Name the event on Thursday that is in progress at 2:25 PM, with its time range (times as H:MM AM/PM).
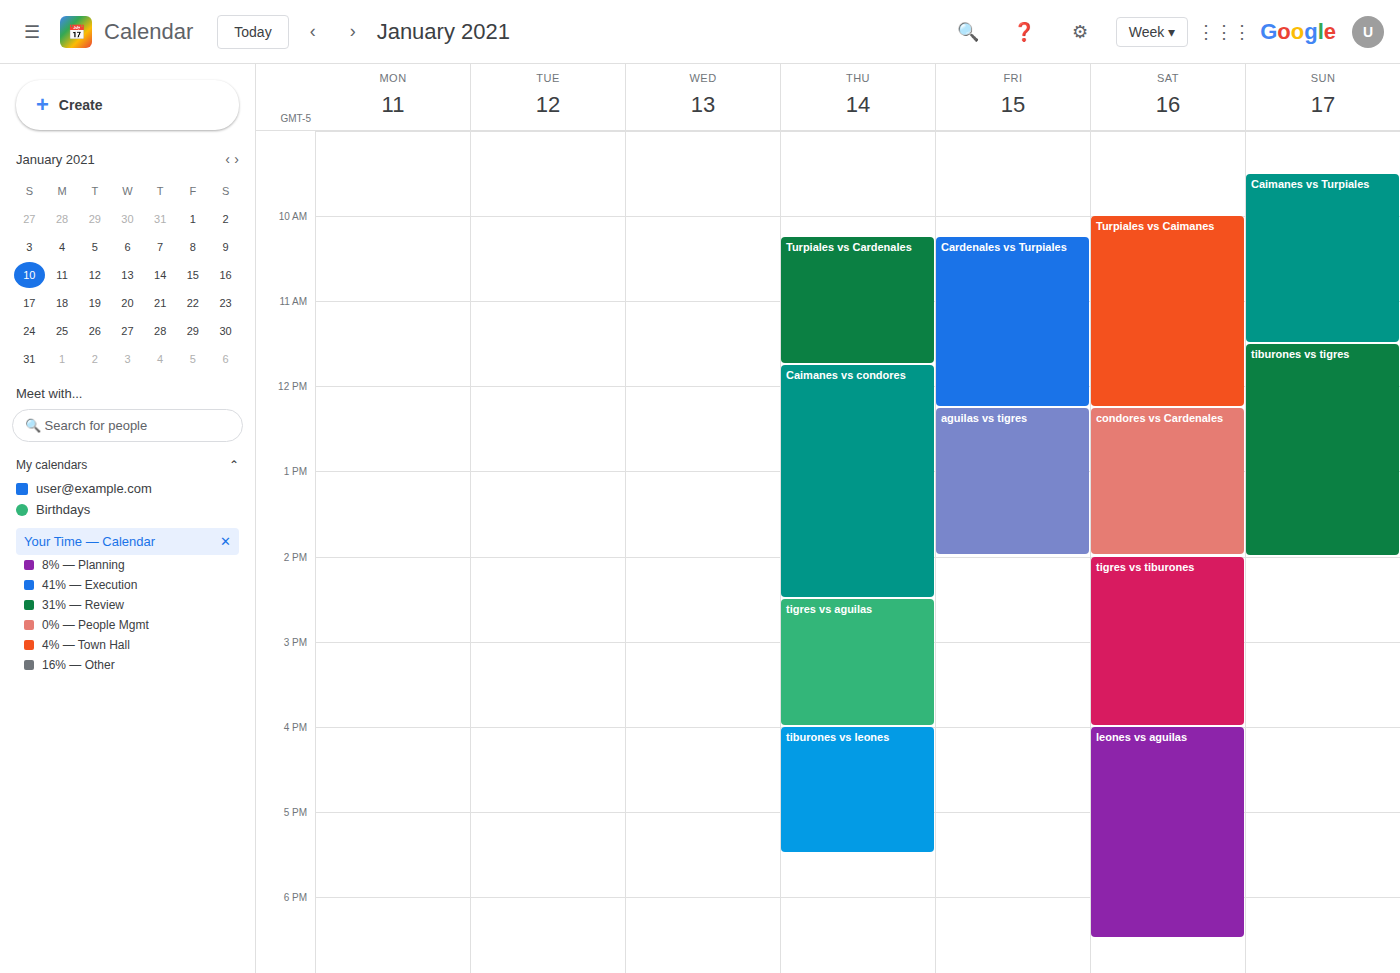
"Caimanes vs condores", 11:45 AM to 2:30 PM